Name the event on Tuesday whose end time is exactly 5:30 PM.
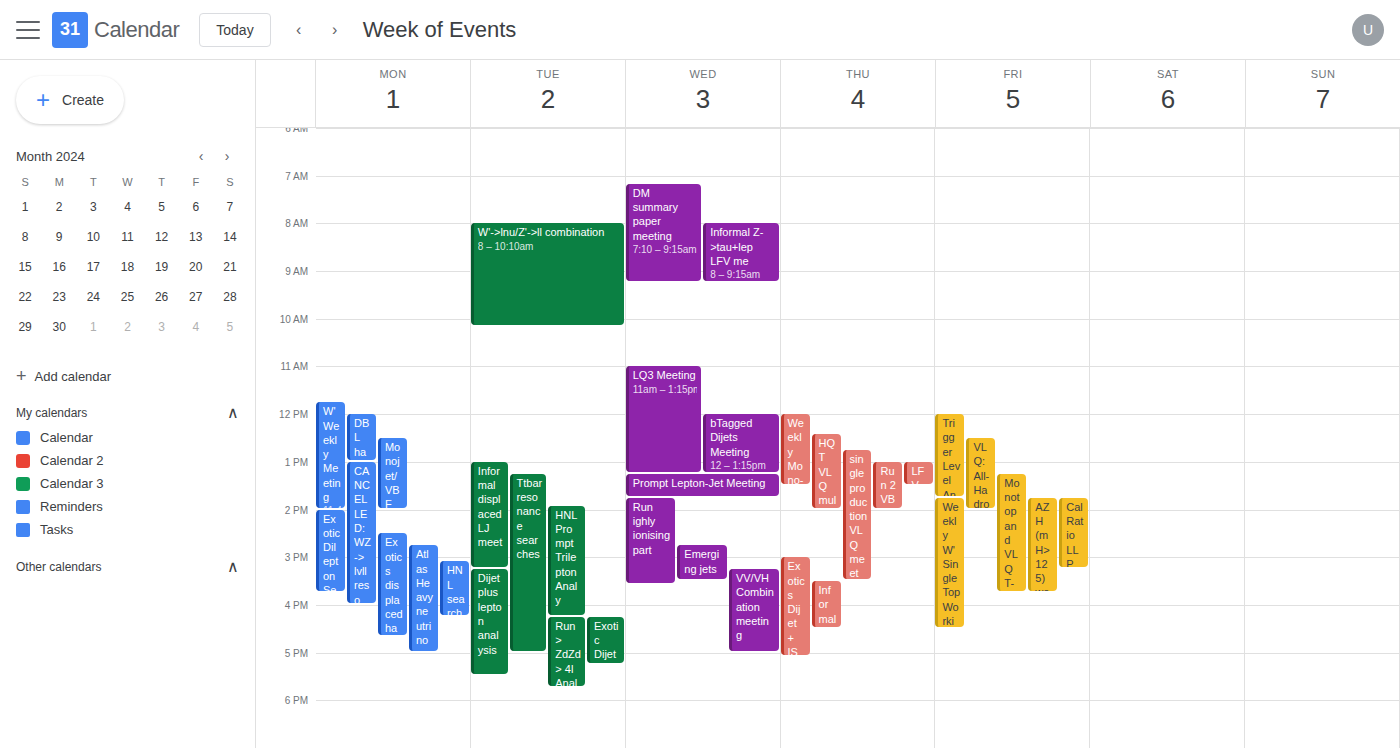
"Dijet plus lepton analysis"